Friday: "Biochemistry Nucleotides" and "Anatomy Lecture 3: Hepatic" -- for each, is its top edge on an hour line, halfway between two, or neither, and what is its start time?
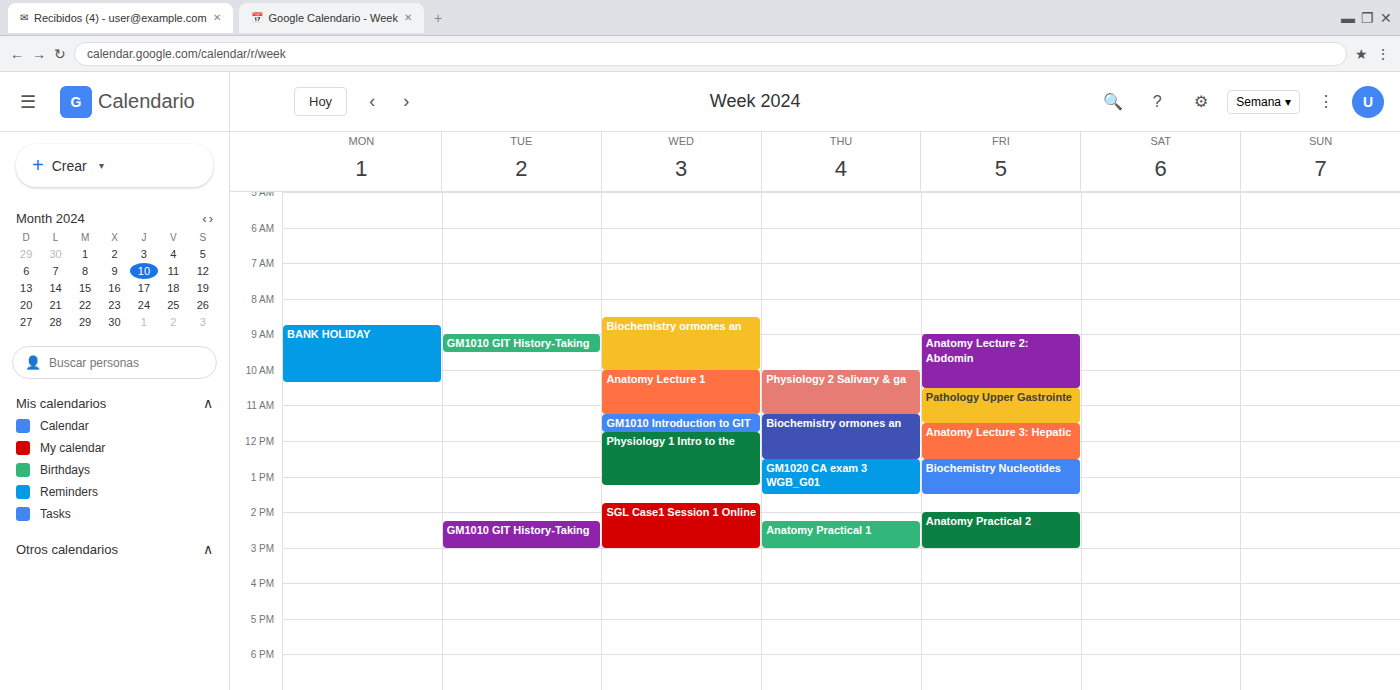
"Biochemistry Nucleotides": 12:30 PM, halfway between the 12 PM and 1 PM lines. "Anatomy Lecture 3: Hepatic": 11:30 AM, halfway between the 11 AM and 12 PM lines.